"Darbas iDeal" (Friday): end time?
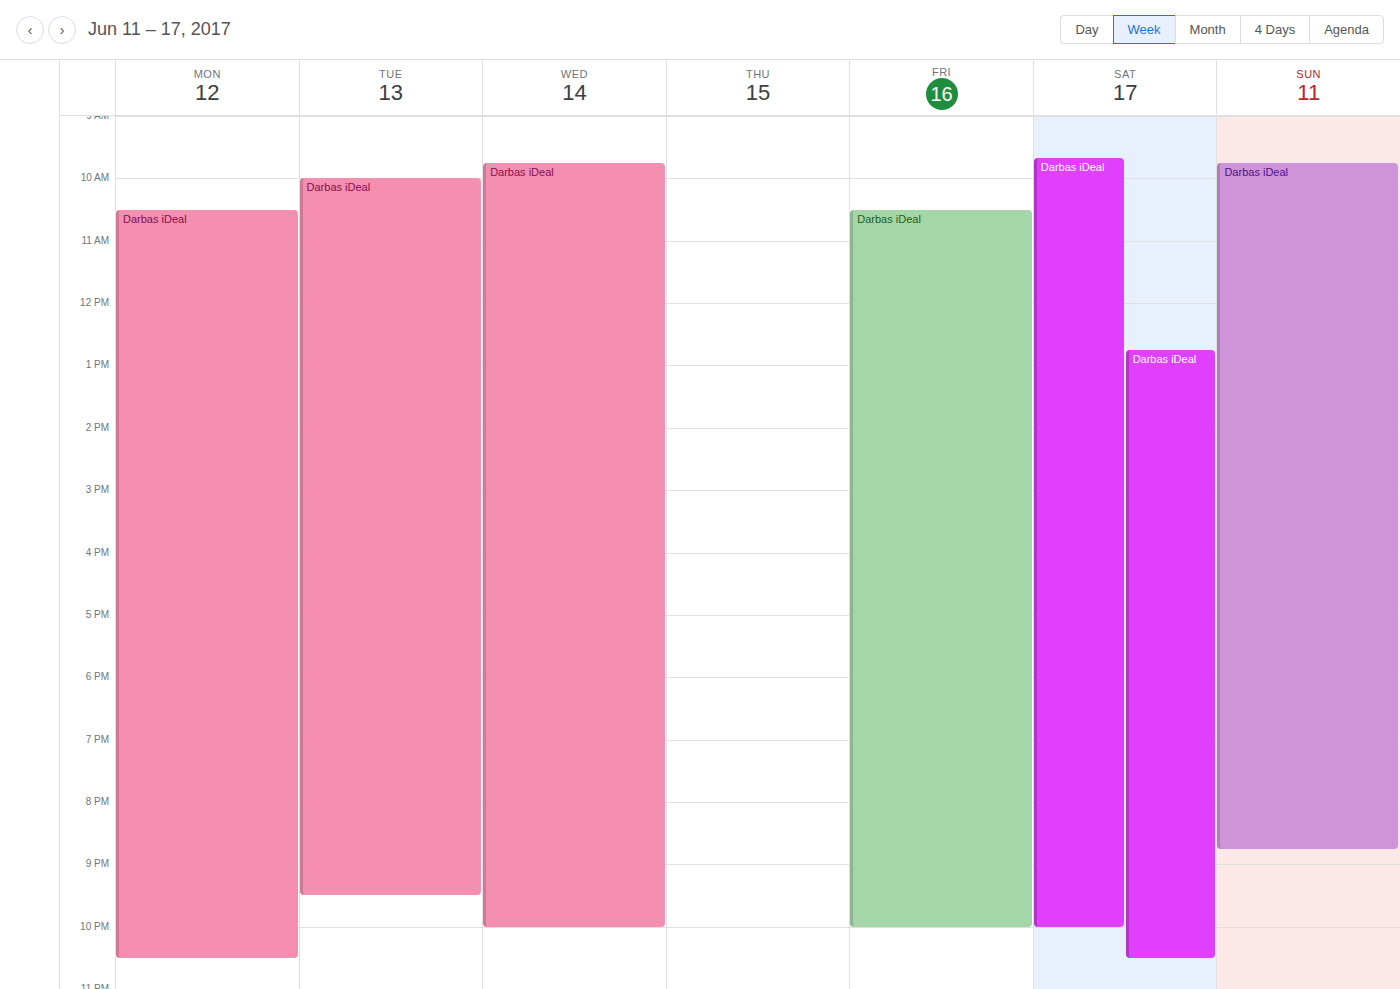
10:00 PM